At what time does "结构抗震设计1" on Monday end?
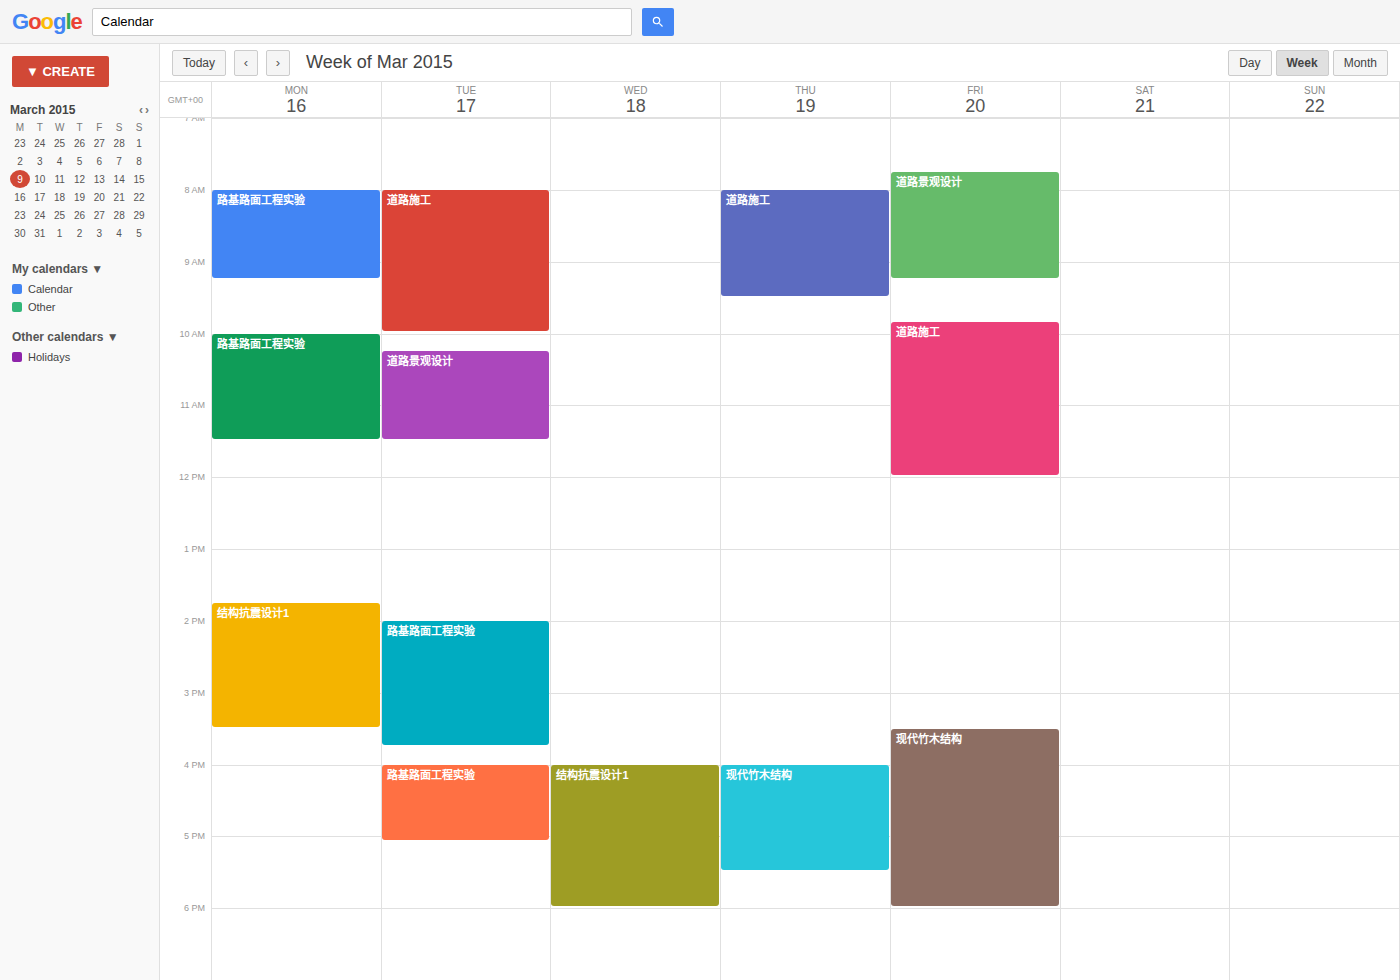
3:30 PM